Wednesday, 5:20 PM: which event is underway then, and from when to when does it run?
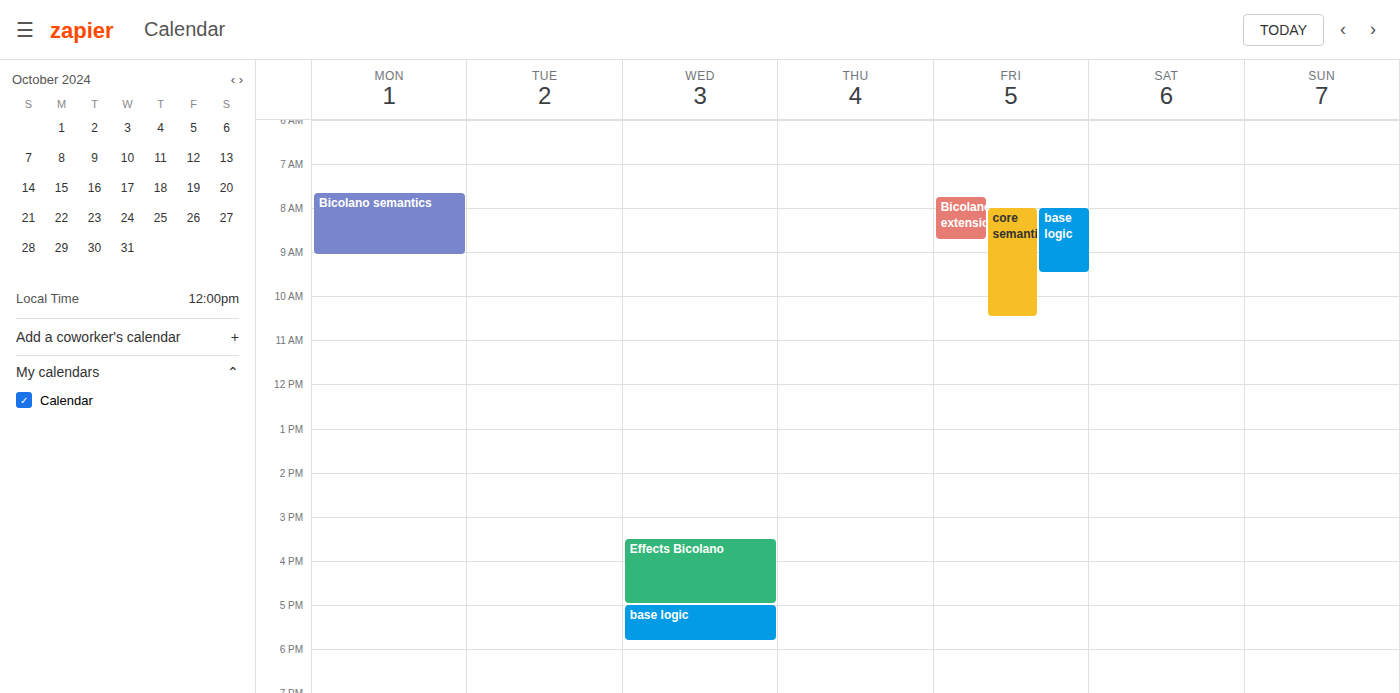
"base logic", 5:00 PM to 5:50 PM